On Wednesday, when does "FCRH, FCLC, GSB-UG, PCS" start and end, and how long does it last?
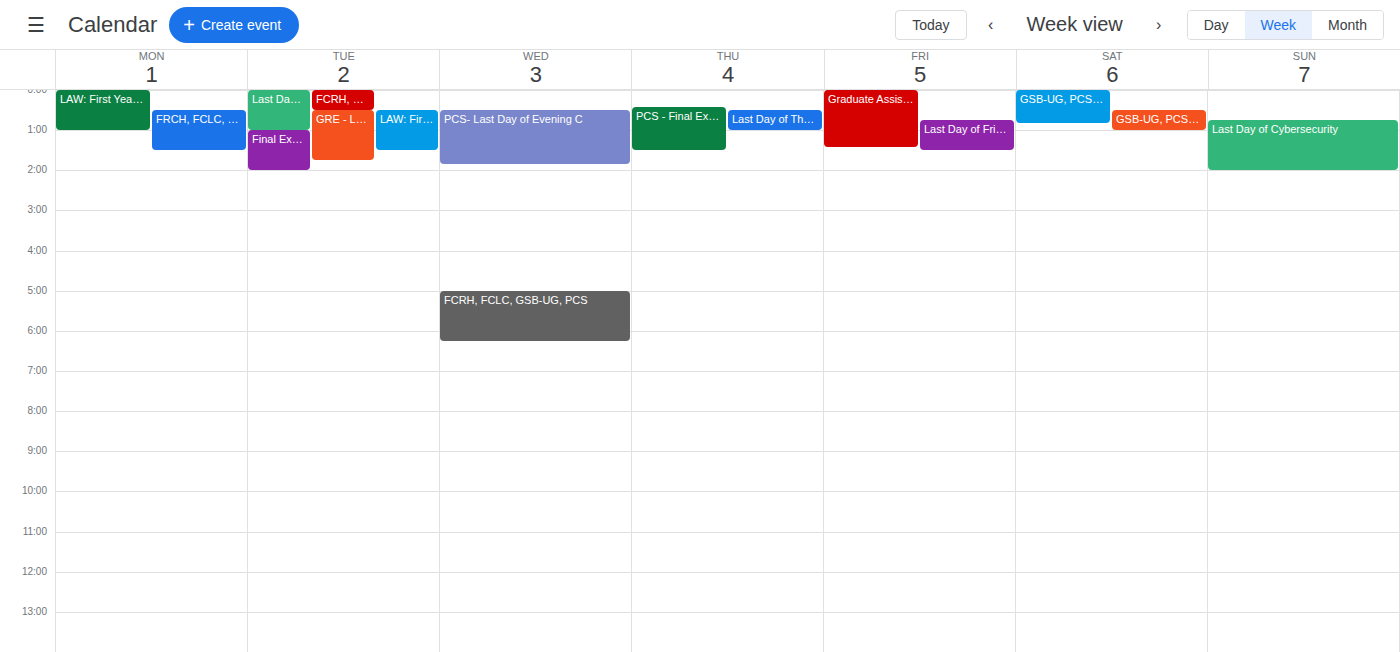
05:00 to 06:15, 1 hour 15 minutes